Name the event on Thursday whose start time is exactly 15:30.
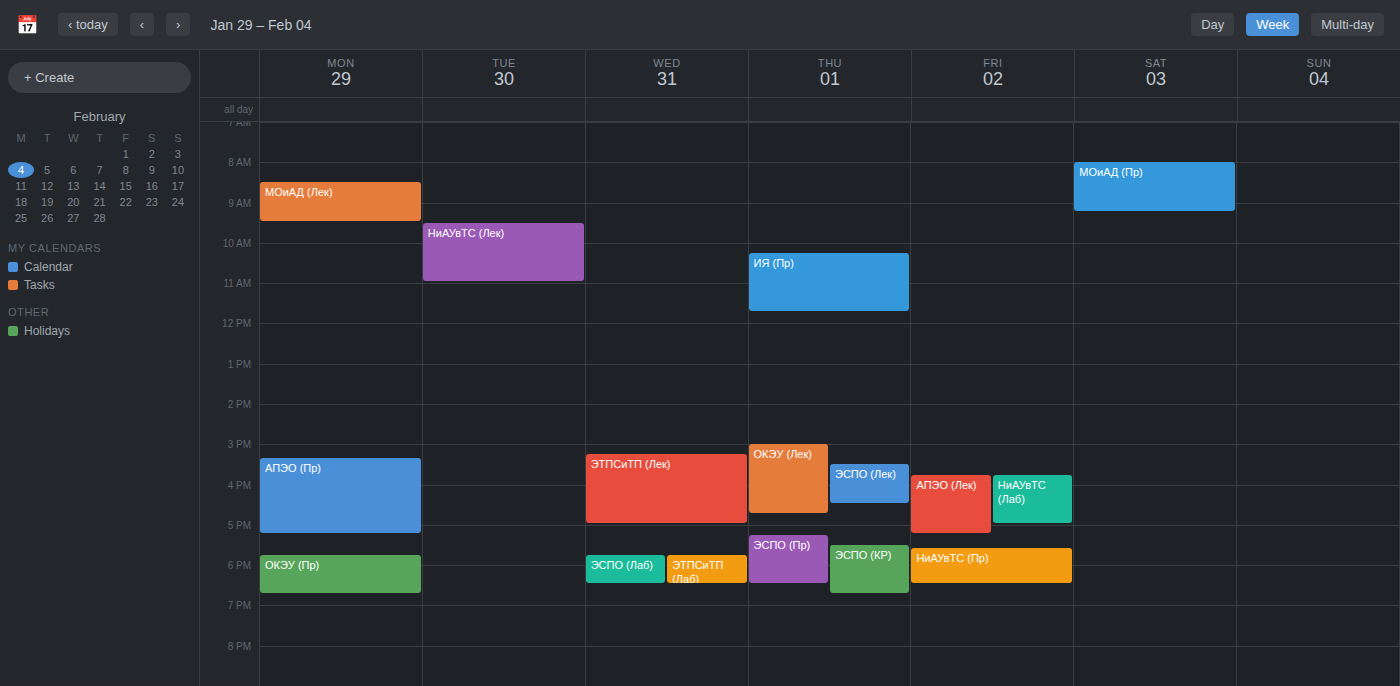
"ЭСПО (Лек)"